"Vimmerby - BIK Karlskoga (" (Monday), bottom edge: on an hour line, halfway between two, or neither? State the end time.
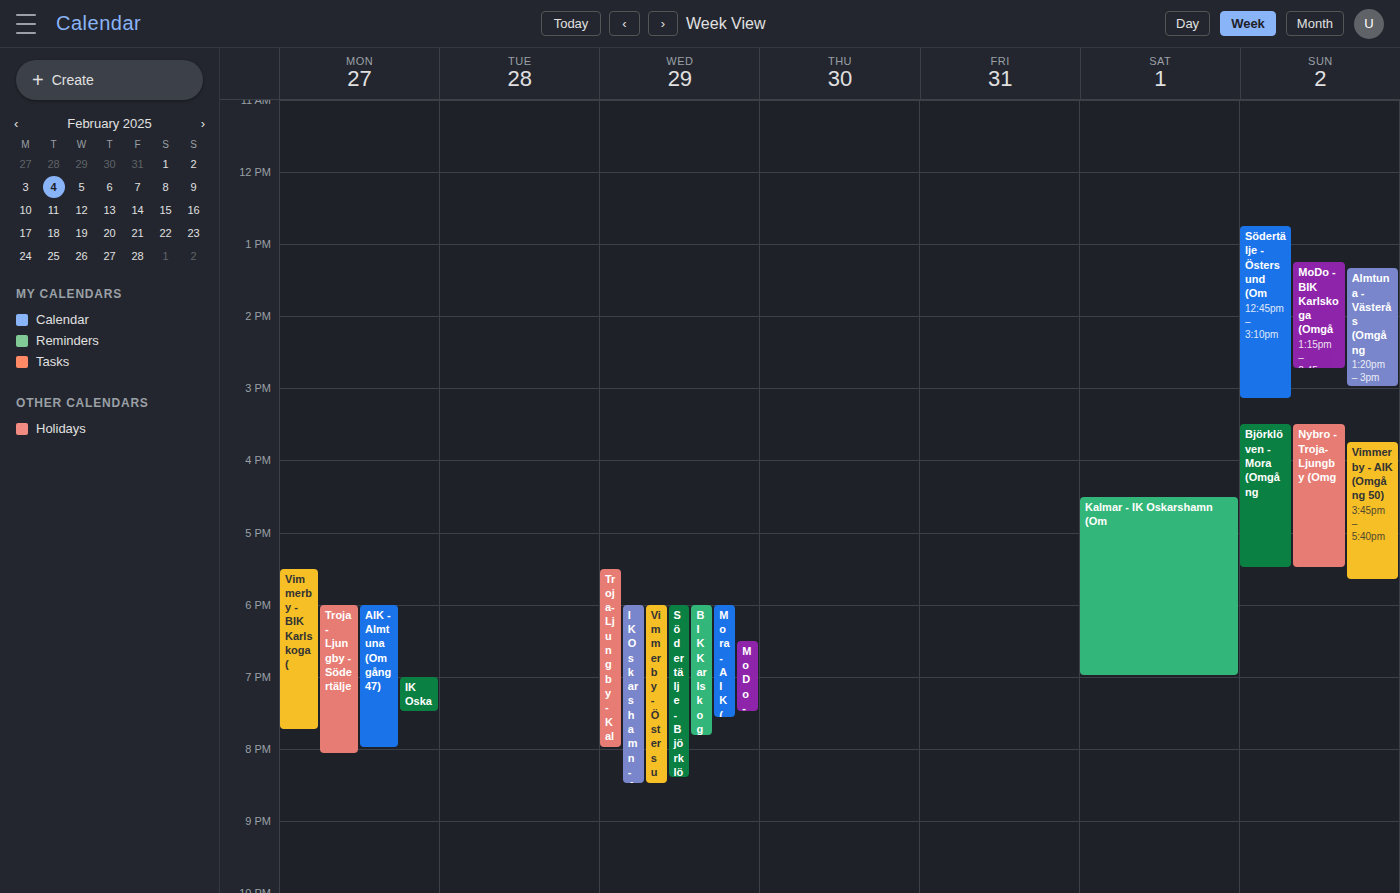
7:45 PM -- neither: three quarters of the way from the 7 PM line to the 8 PM line.